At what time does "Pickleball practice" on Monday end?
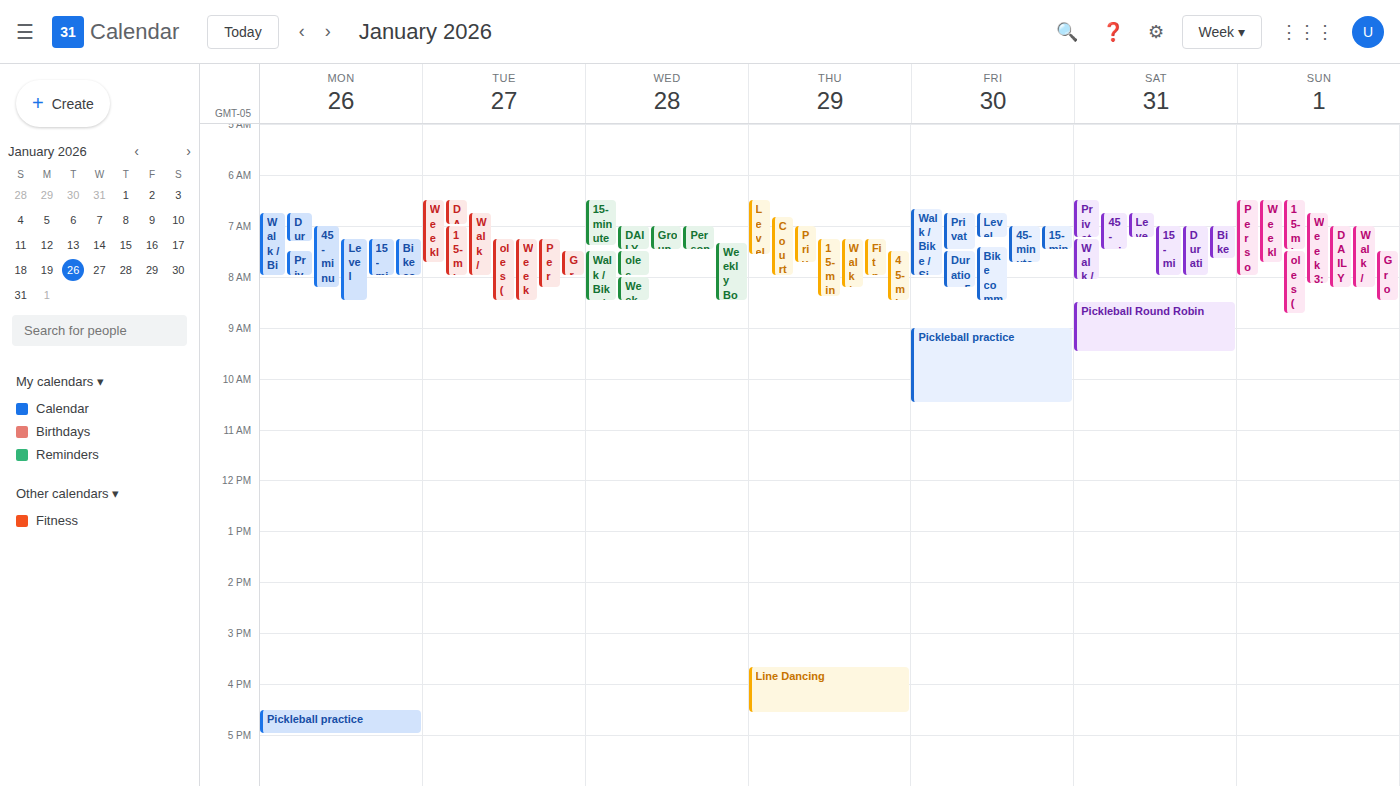
5:00 PM